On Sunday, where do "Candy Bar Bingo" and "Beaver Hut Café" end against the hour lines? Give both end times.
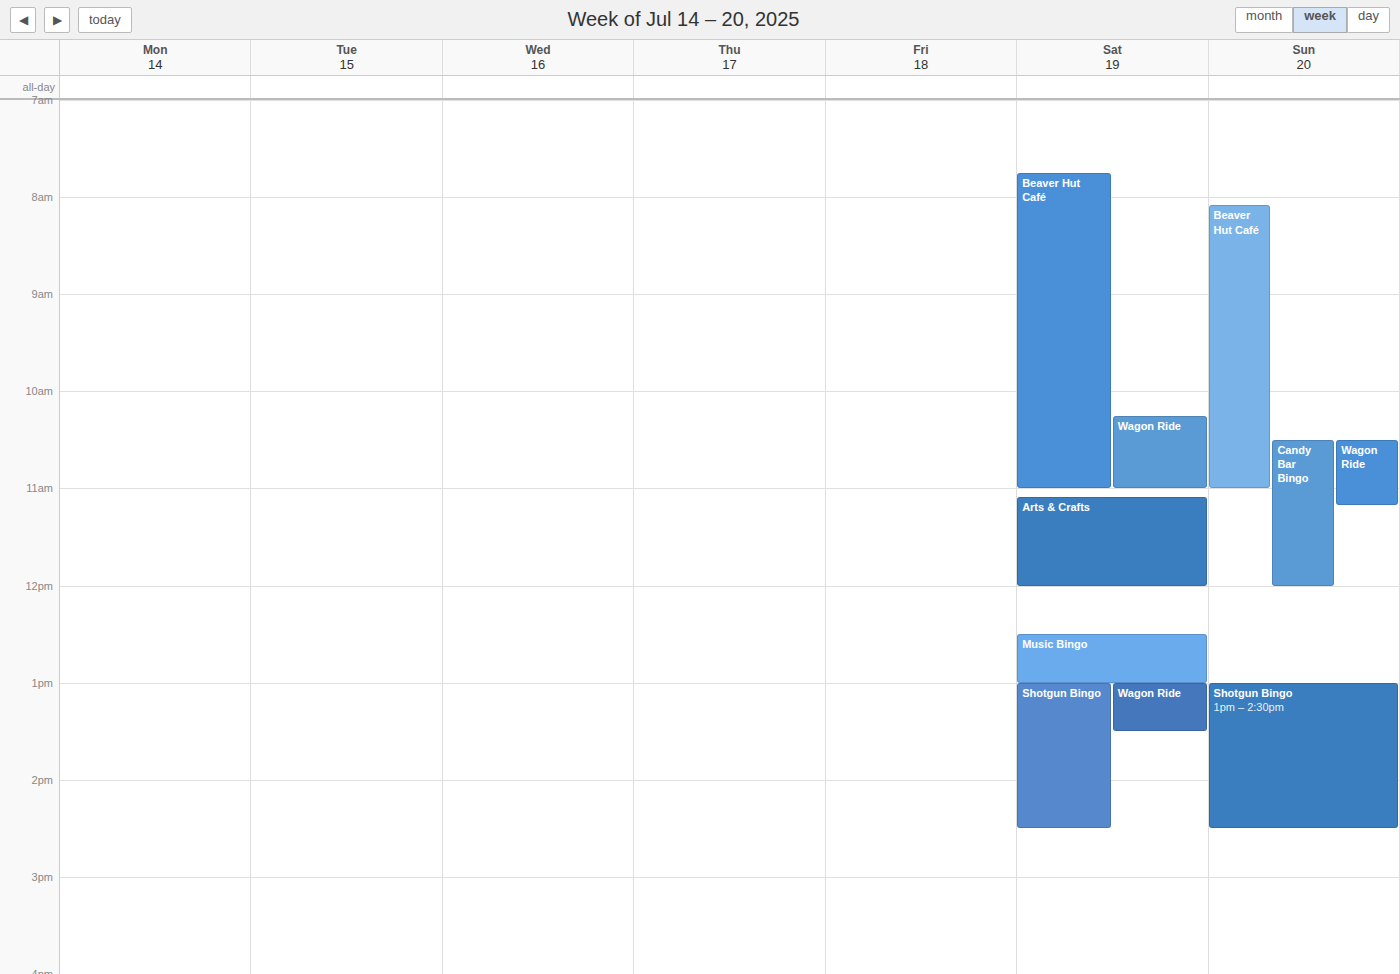
"Candy Bar Bingo": 12:00 PM, exactly on the 12 PM line. "Beaver Hut Café": 11:00 AM, exactly on the 11 AM line.